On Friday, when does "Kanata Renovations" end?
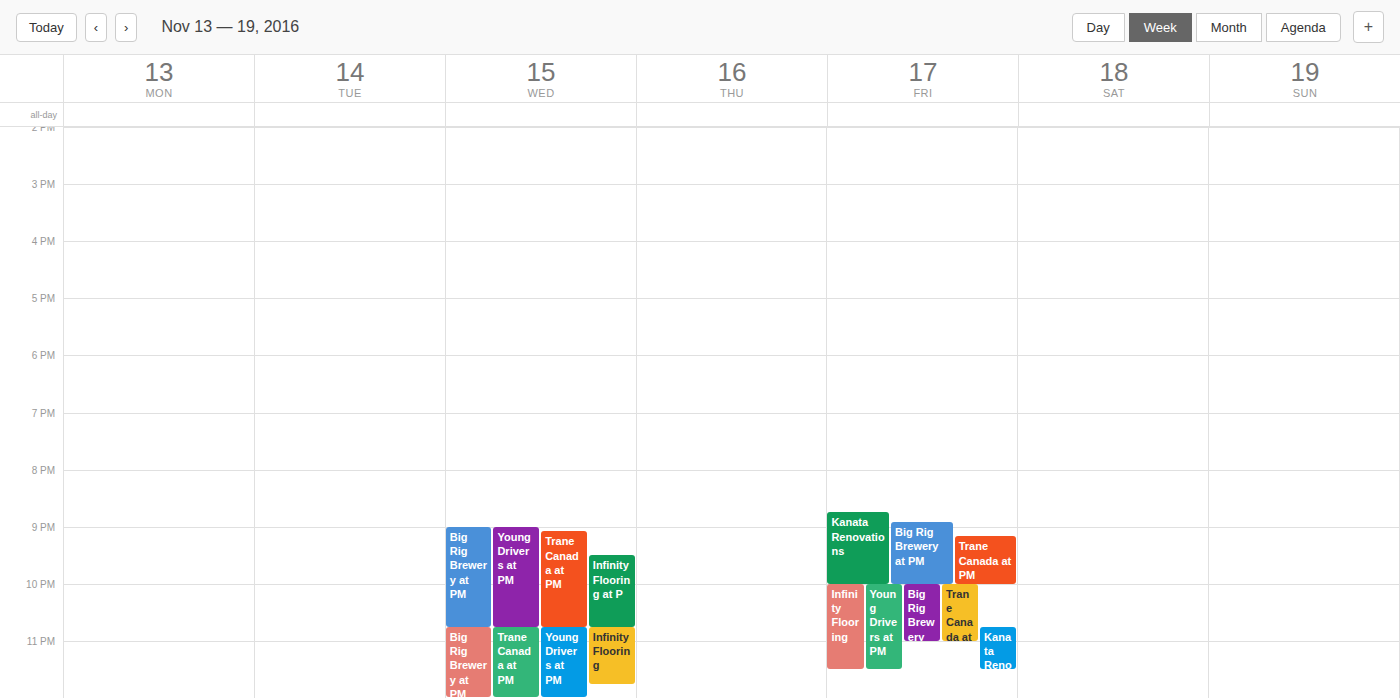
22:00